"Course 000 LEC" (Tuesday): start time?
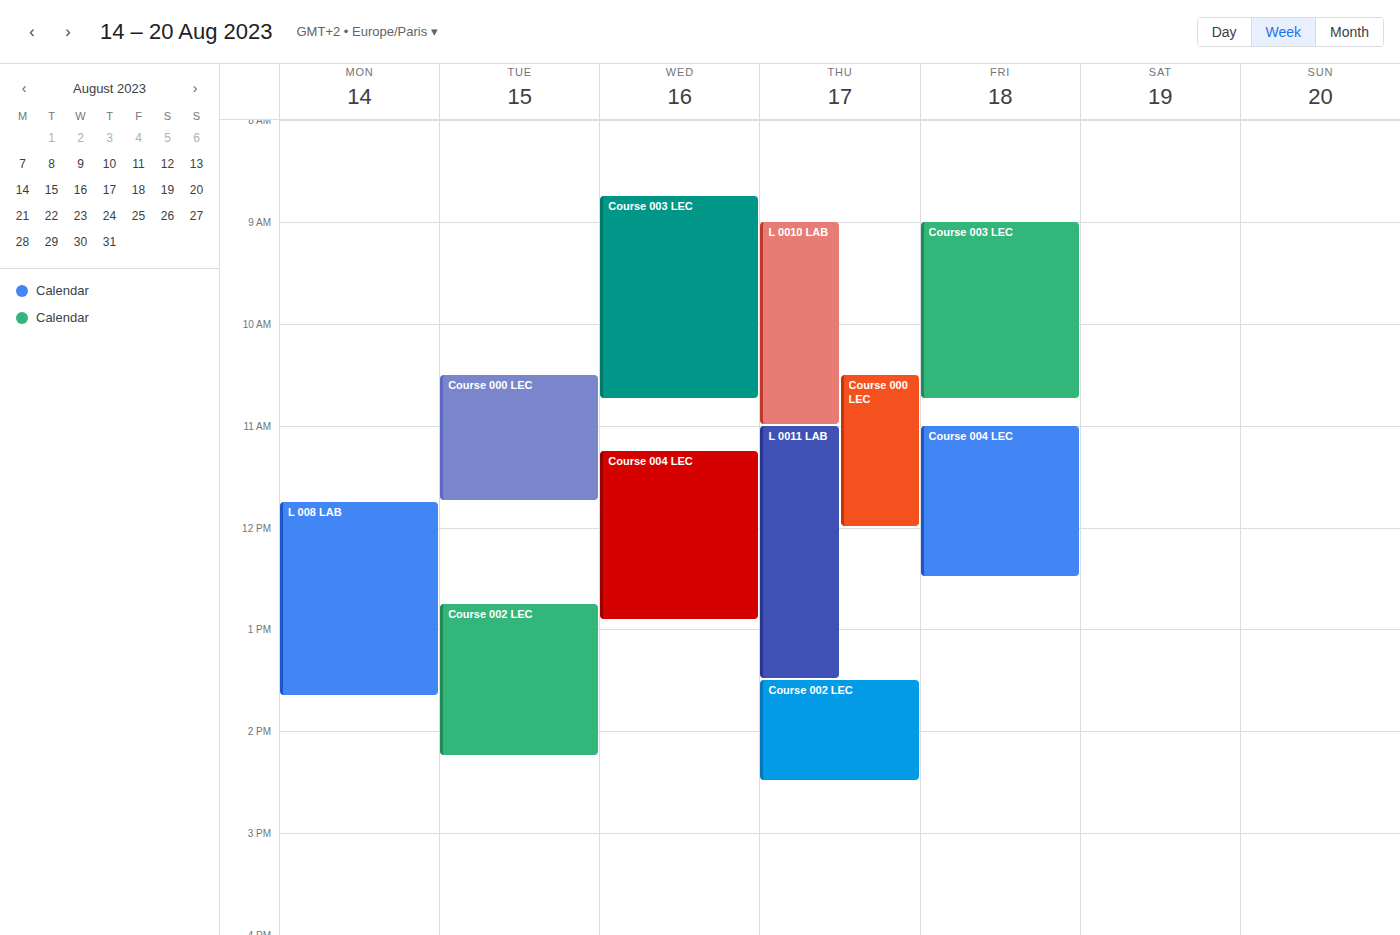
10:30 AM